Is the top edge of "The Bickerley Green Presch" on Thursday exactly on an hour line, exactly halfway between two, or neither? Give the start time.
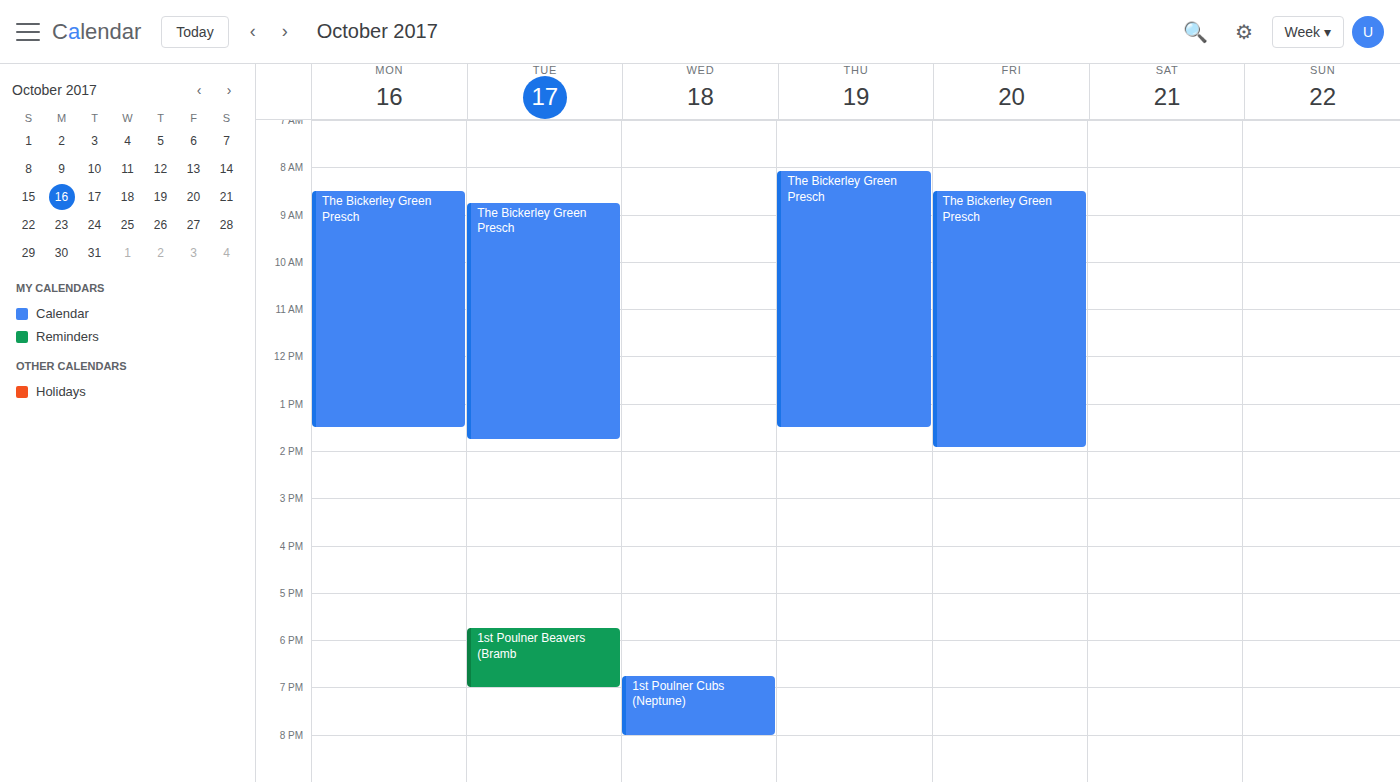
8:05 AM -- neither: 5 minutes below the 8 AM line and 55 minutes above the 9 AM line.